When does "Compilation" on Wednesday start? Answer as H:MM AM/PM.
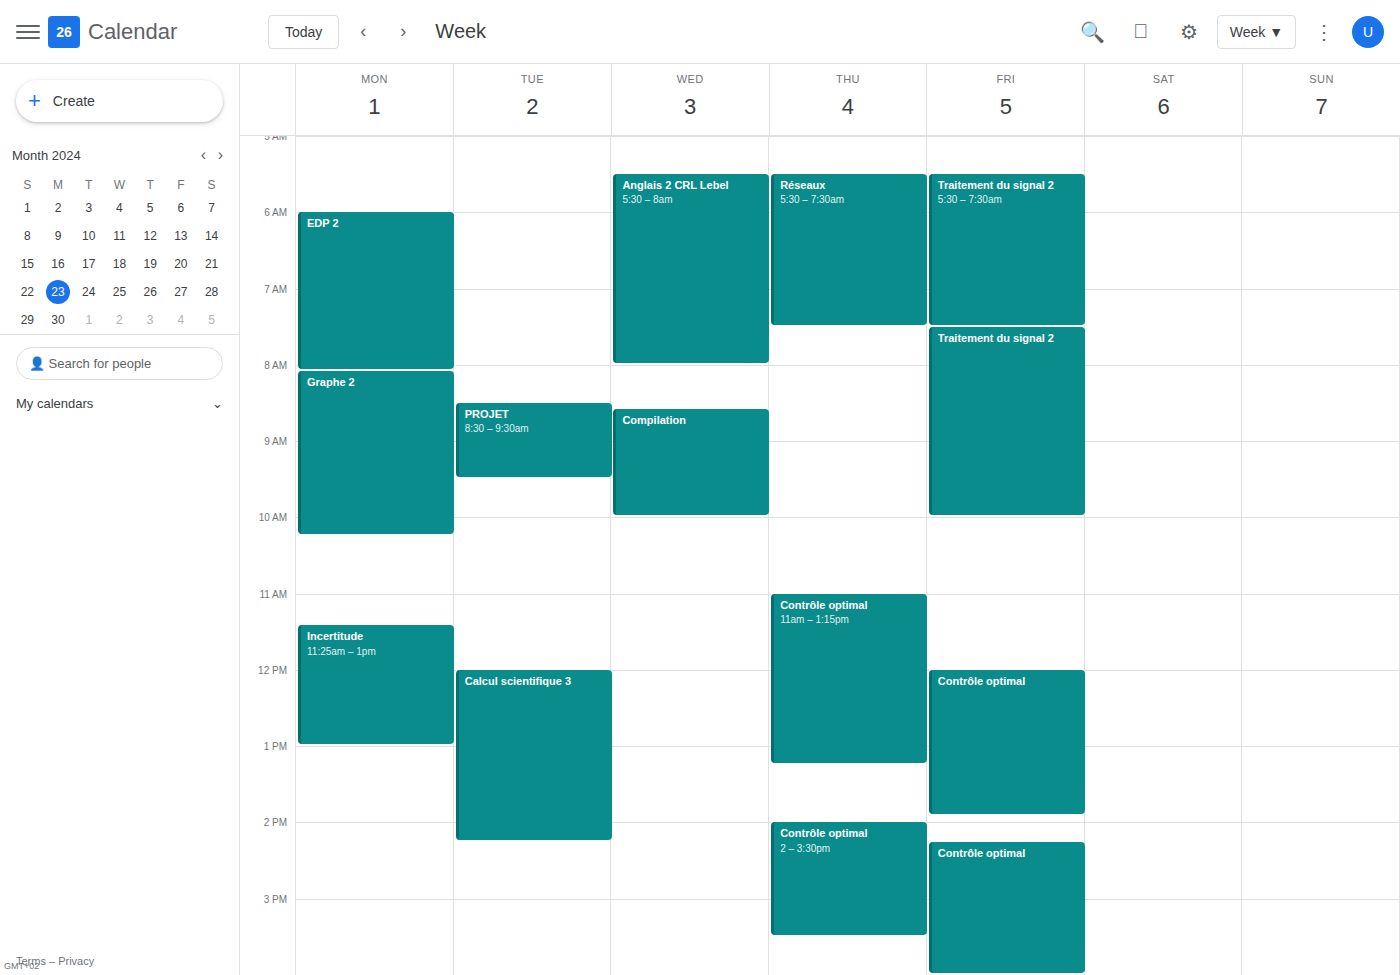
8:35 AM